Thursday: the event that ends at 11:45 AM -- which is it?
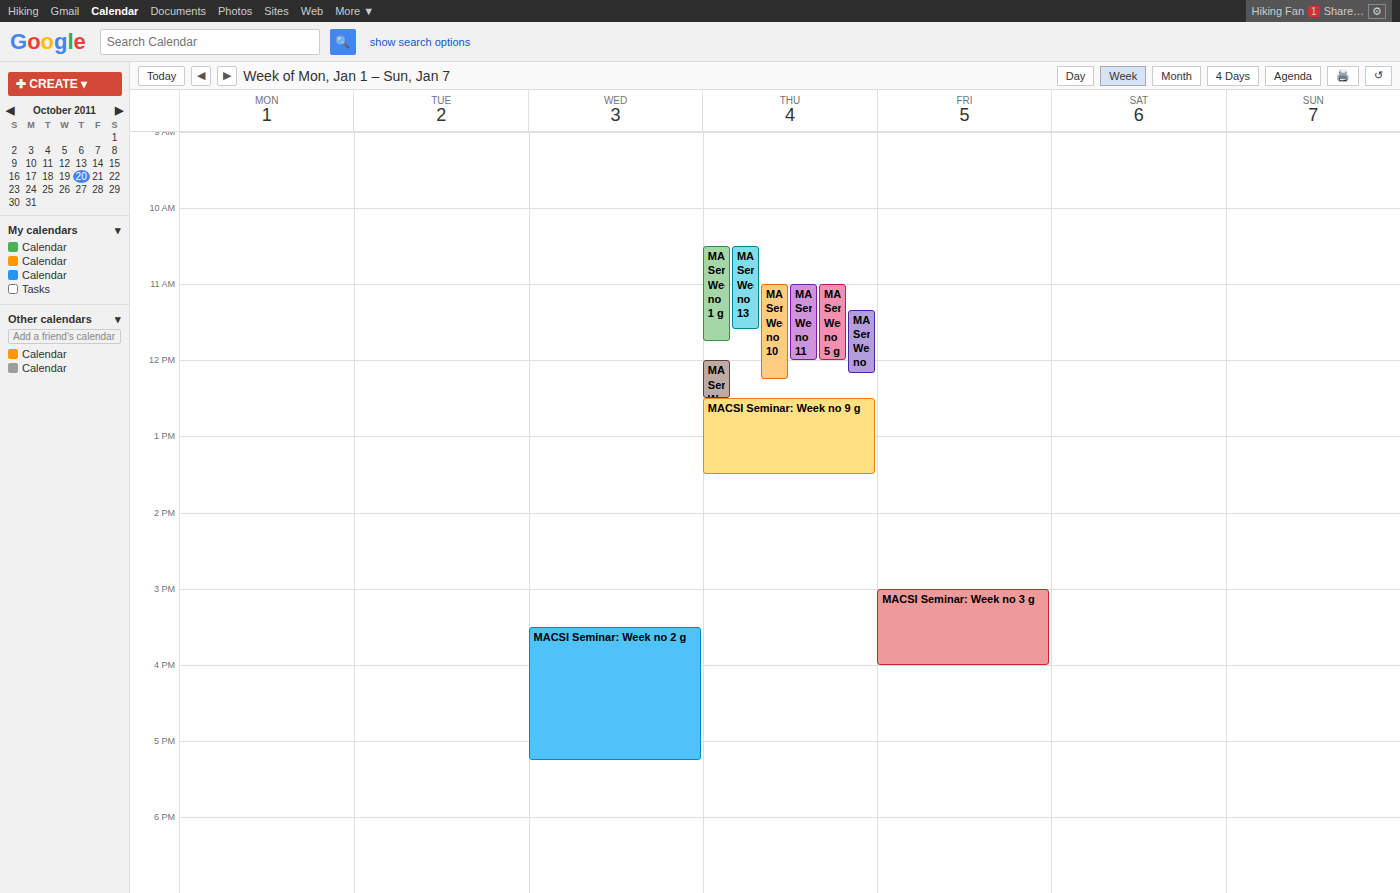
"MACSI Seminar: Week no 1 g"